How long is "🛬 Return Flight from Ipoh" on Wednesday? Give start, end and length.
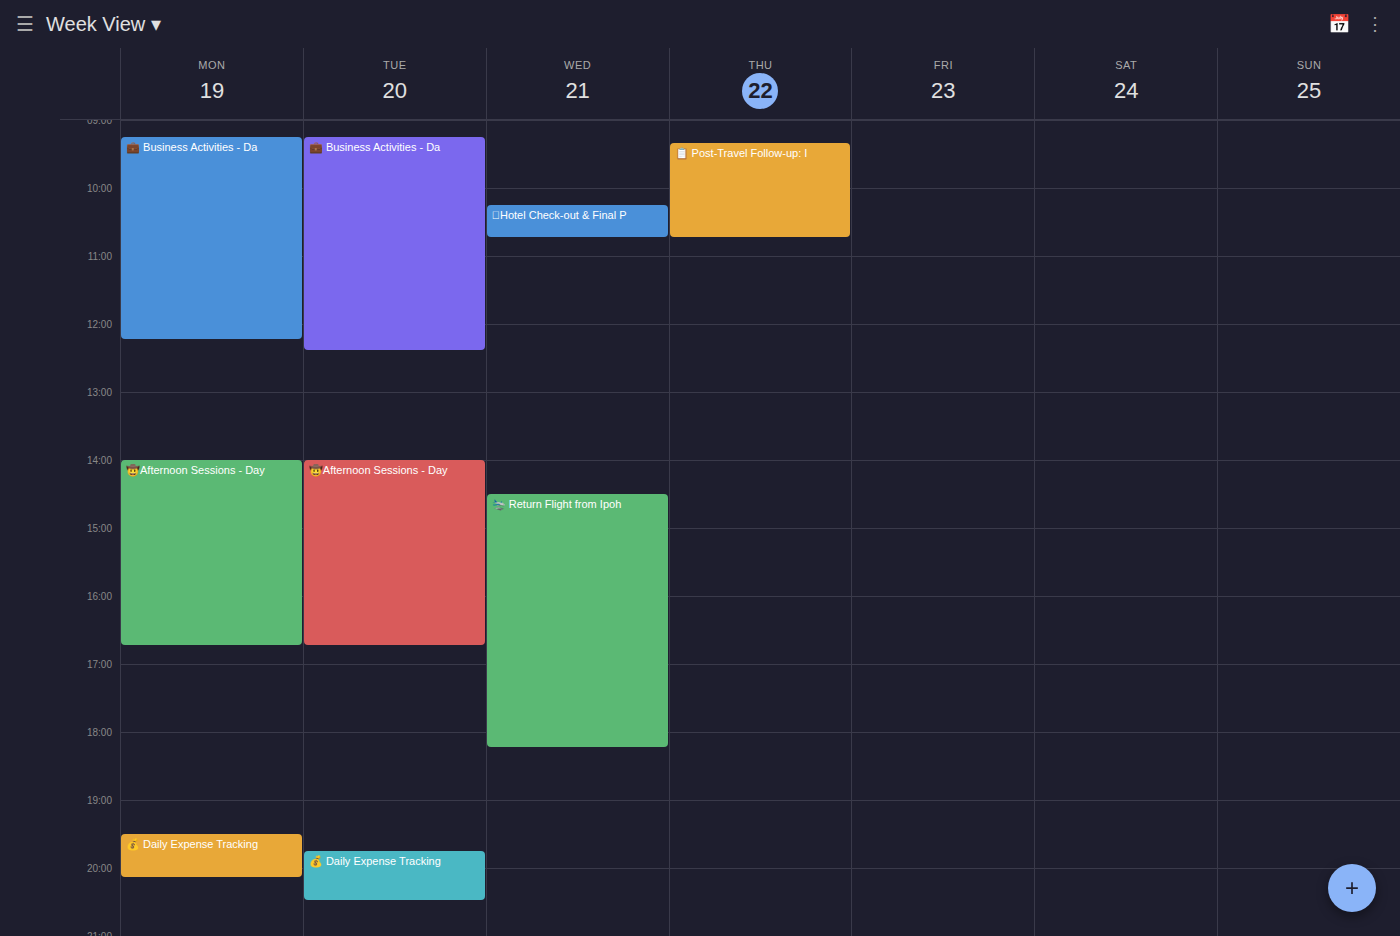
2:30 PM to 6:15 PM, 3 hours 45 minutes